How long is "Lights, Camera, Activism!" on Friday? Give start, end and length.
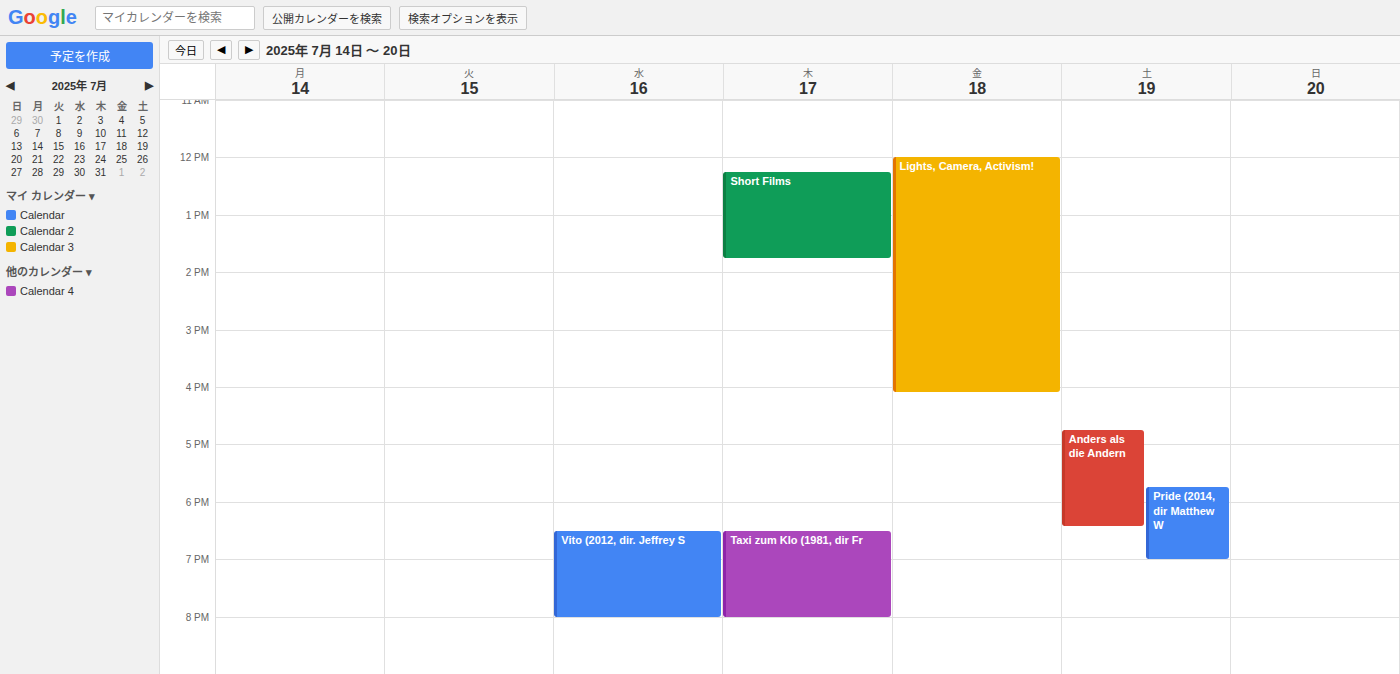
12:00 PM to 4:05 PM, 4 hours 5 minutes